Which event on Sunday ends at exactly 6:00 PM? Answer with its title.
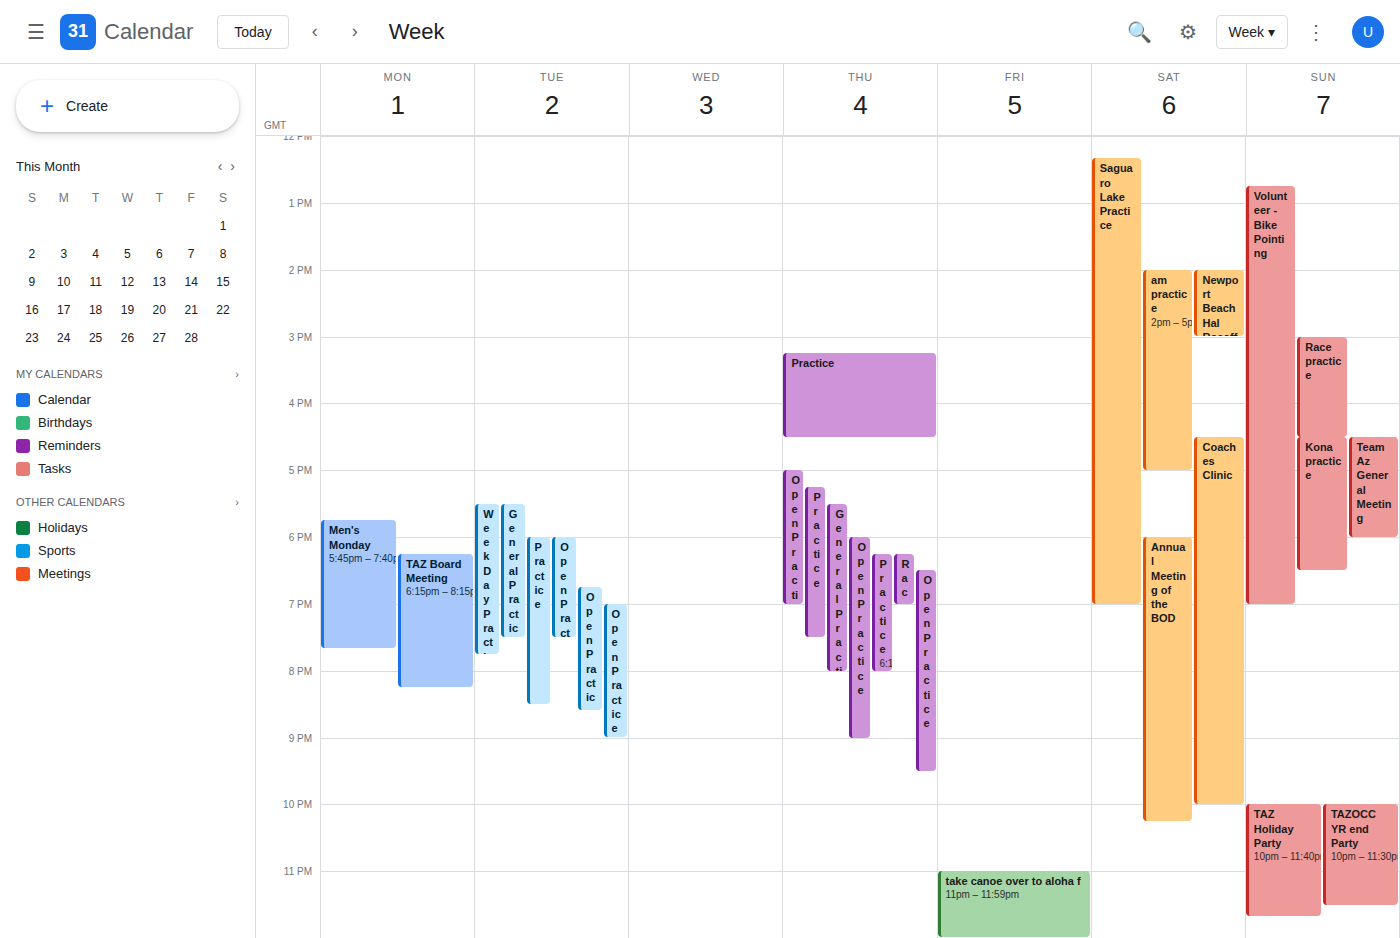
"Team Az General Meeting"